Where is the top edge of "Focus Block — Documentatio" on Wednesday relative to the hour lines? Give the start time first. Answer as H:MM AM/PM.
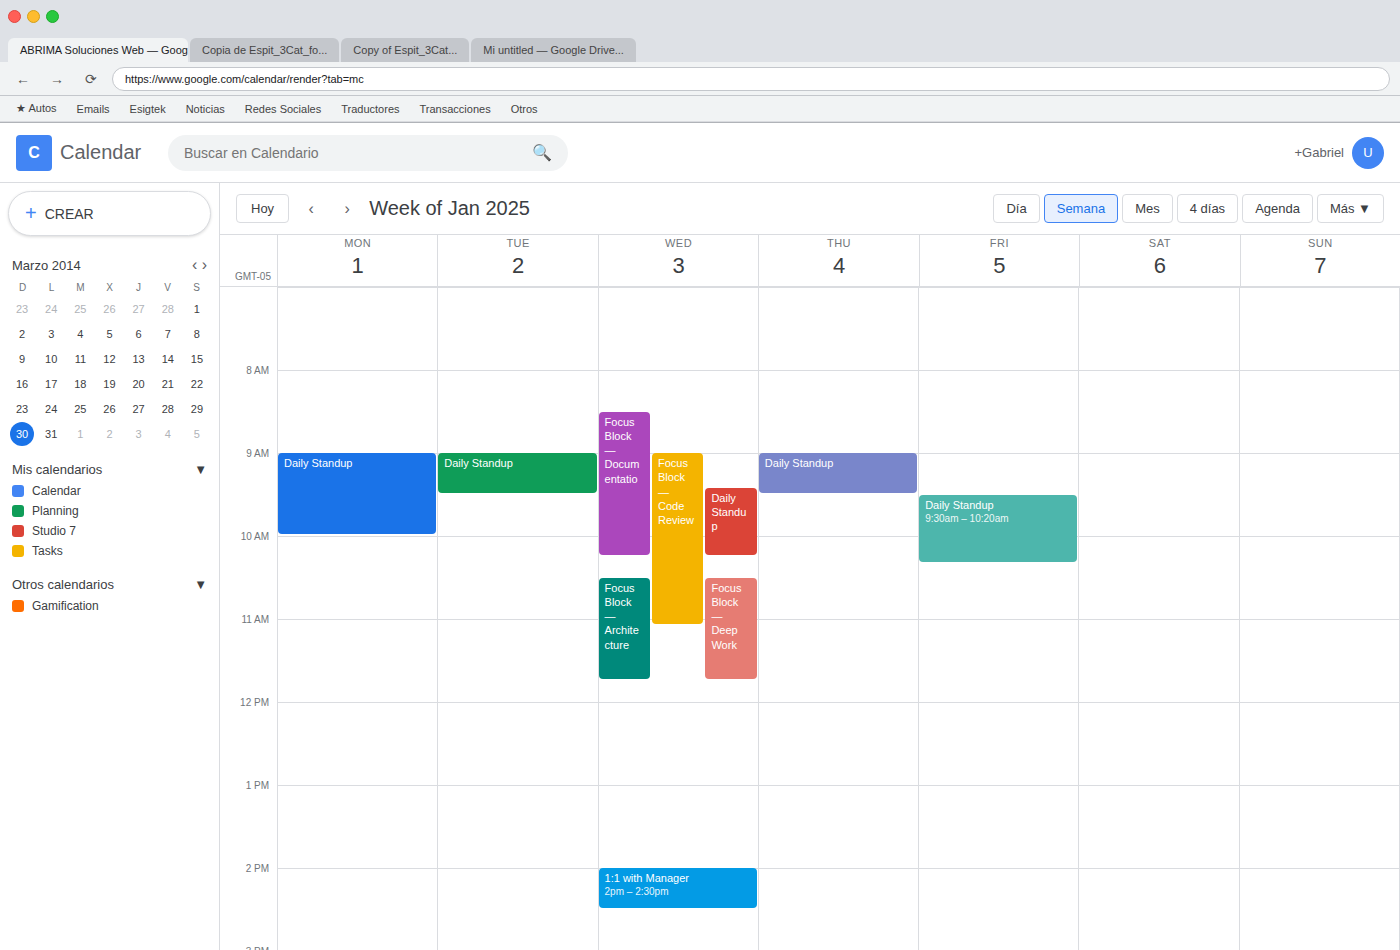
8:30 AM -- halfway between the 8 AM and 9 AM lines.